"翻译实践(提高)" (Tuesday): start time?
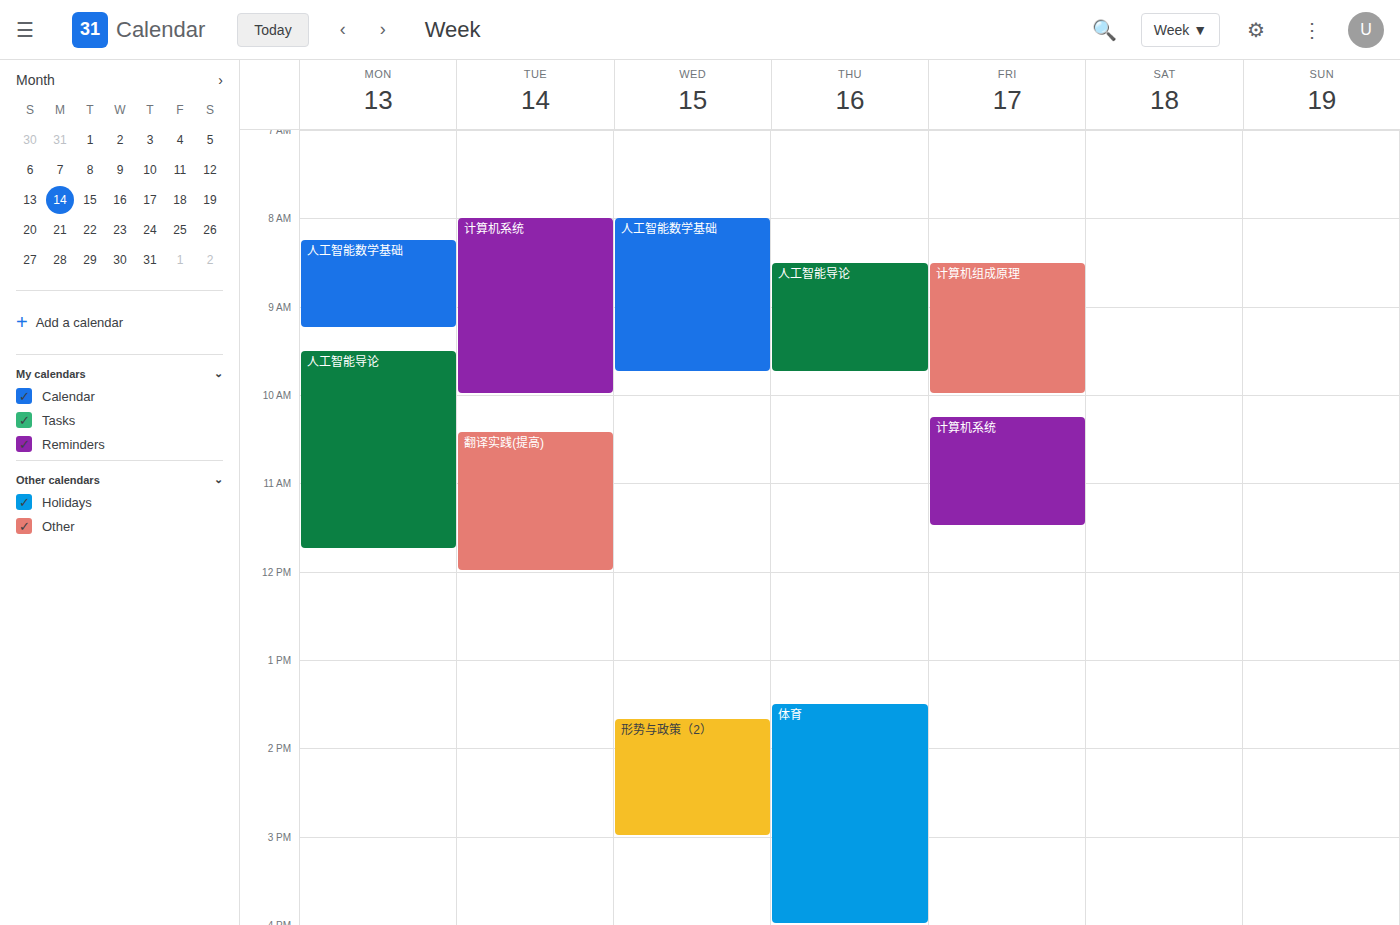
10:25 AM